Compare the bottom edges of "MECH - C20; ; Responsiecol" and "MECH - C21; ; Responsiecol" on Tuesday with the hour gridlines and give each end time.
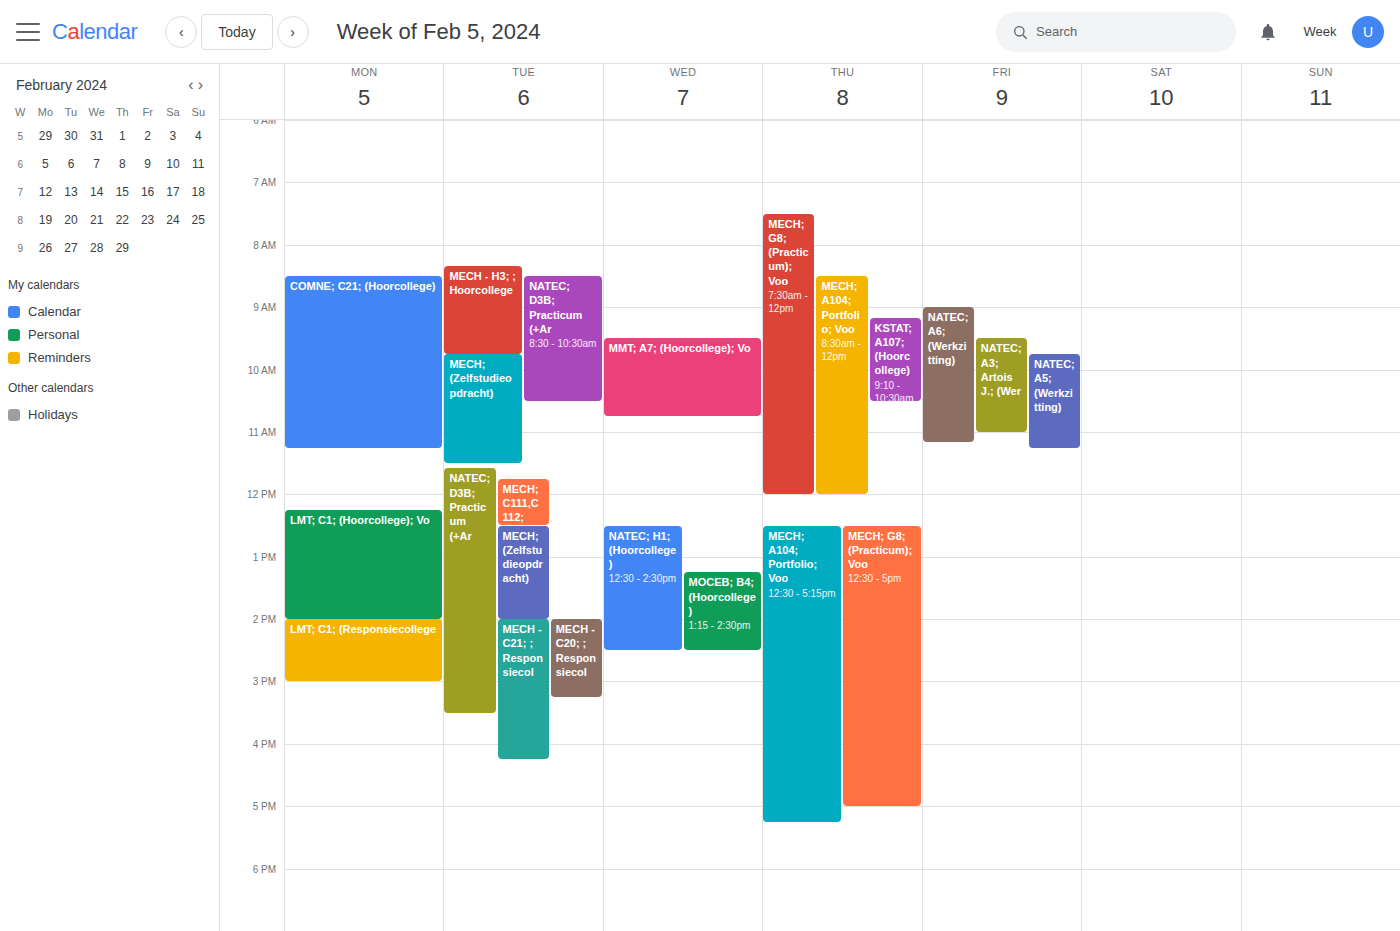
"MECH - C20; ; Responsiecol": 3:15 PM, neither: a quarter of the way from the 3 PM line to the 4 PM line. "MECH - C21; ; Responsiecol": 4:15 PM, neither: a quarter of the way from the 4 PM line to the 5 PM line.